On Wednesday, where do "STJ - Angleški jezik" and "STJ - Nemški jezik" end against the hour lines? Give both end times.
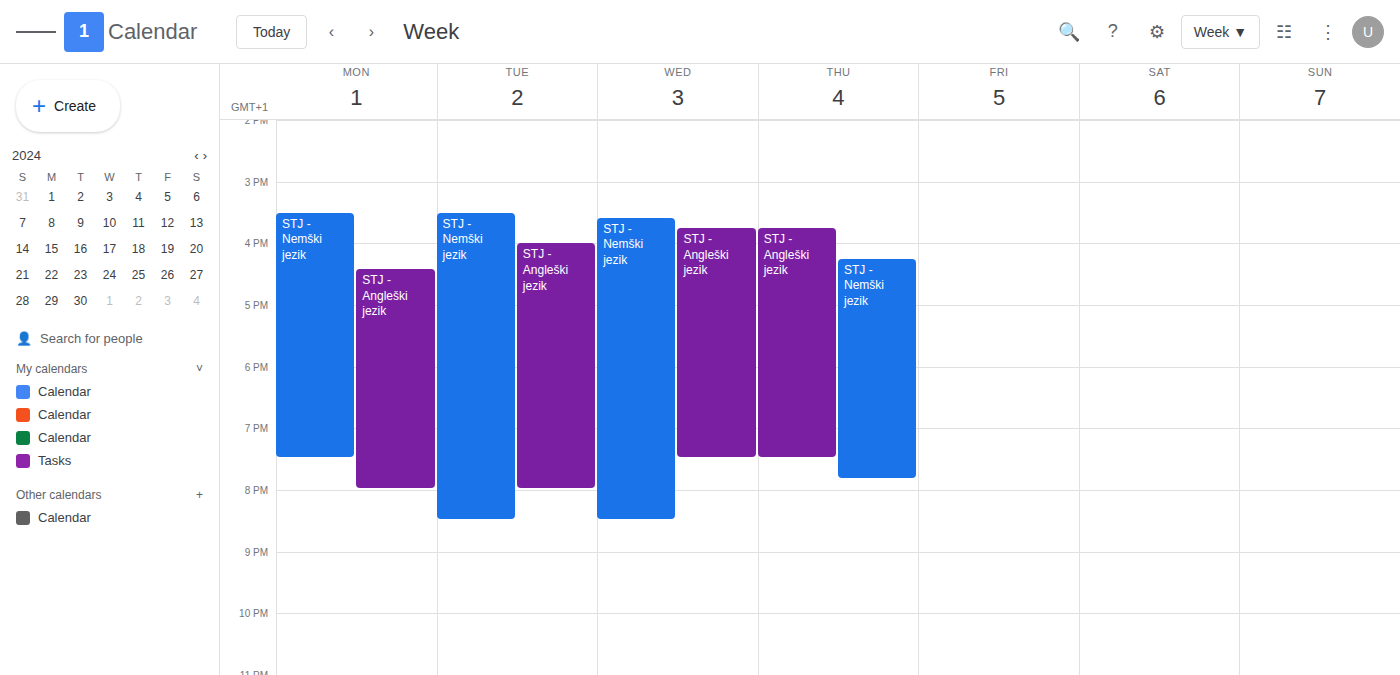
"STJ - Angleški jezik": 7:30 PM, halfway between the 7 PM and 8 PM lines. "STJ - Nemški jezik": 8:30 PM, halfway between the 8 PM and 9 PM lines.